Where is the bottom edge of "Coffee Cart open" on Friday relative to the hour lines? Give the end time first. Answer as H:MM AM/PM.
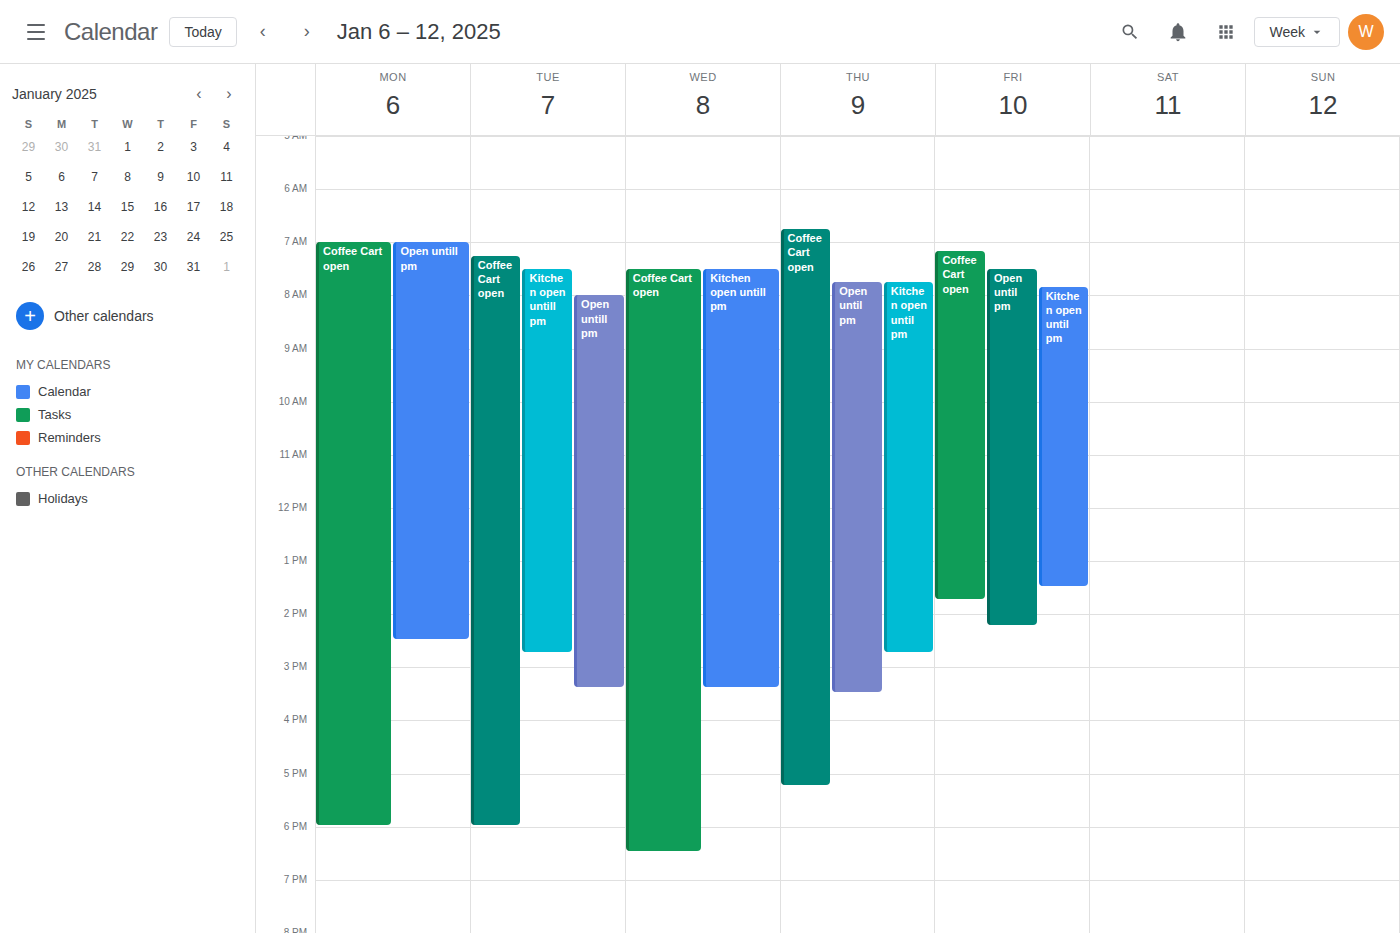
1:45 PM -- neither: three quarters of the way from the 1 PM line to the 2 PM line.